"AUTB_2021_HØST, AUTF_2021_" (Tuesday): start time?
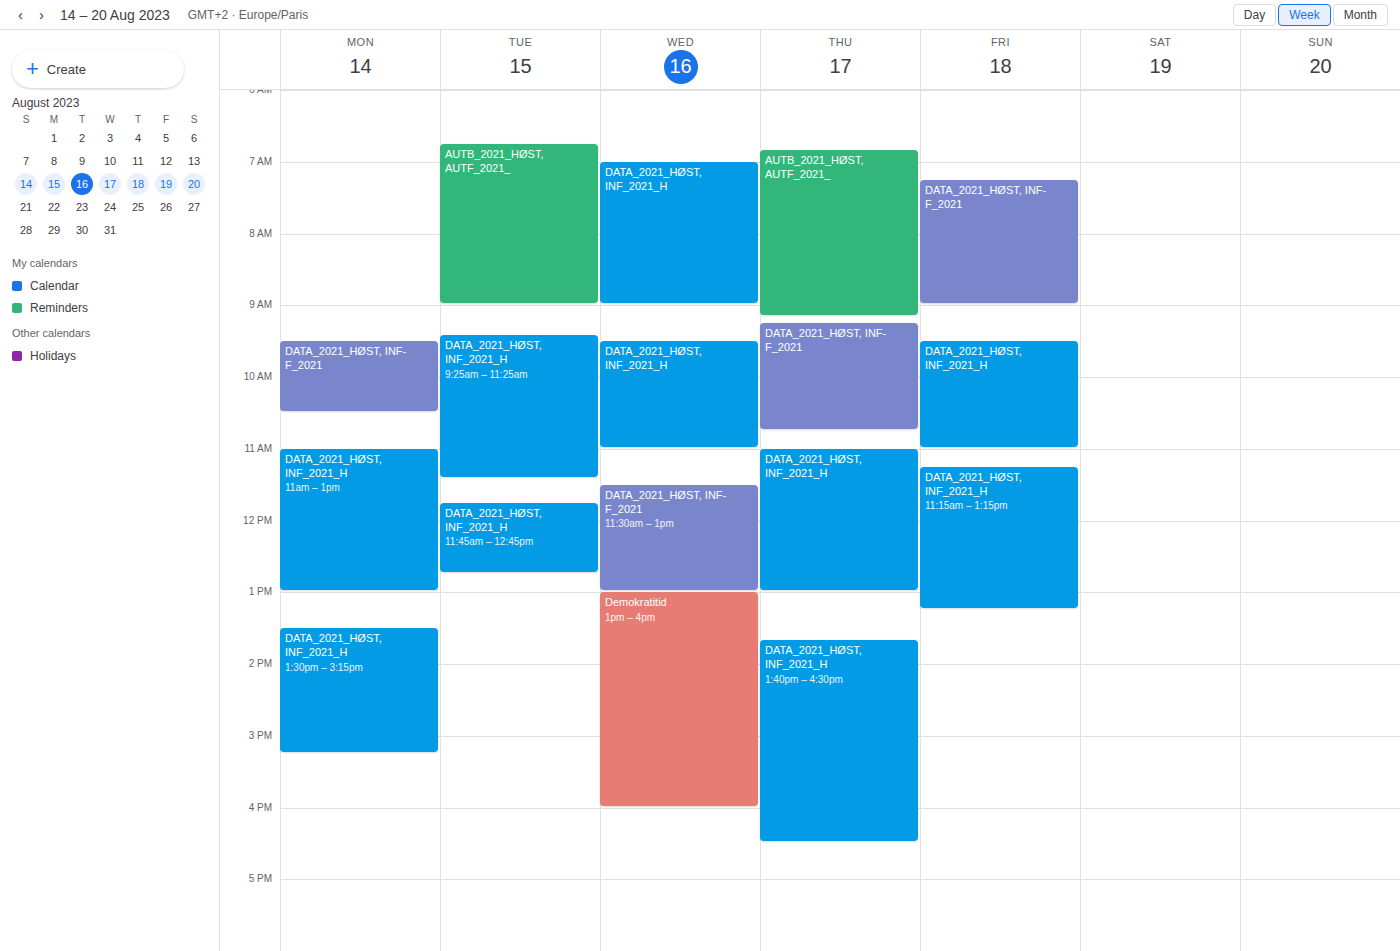
6:45 AM